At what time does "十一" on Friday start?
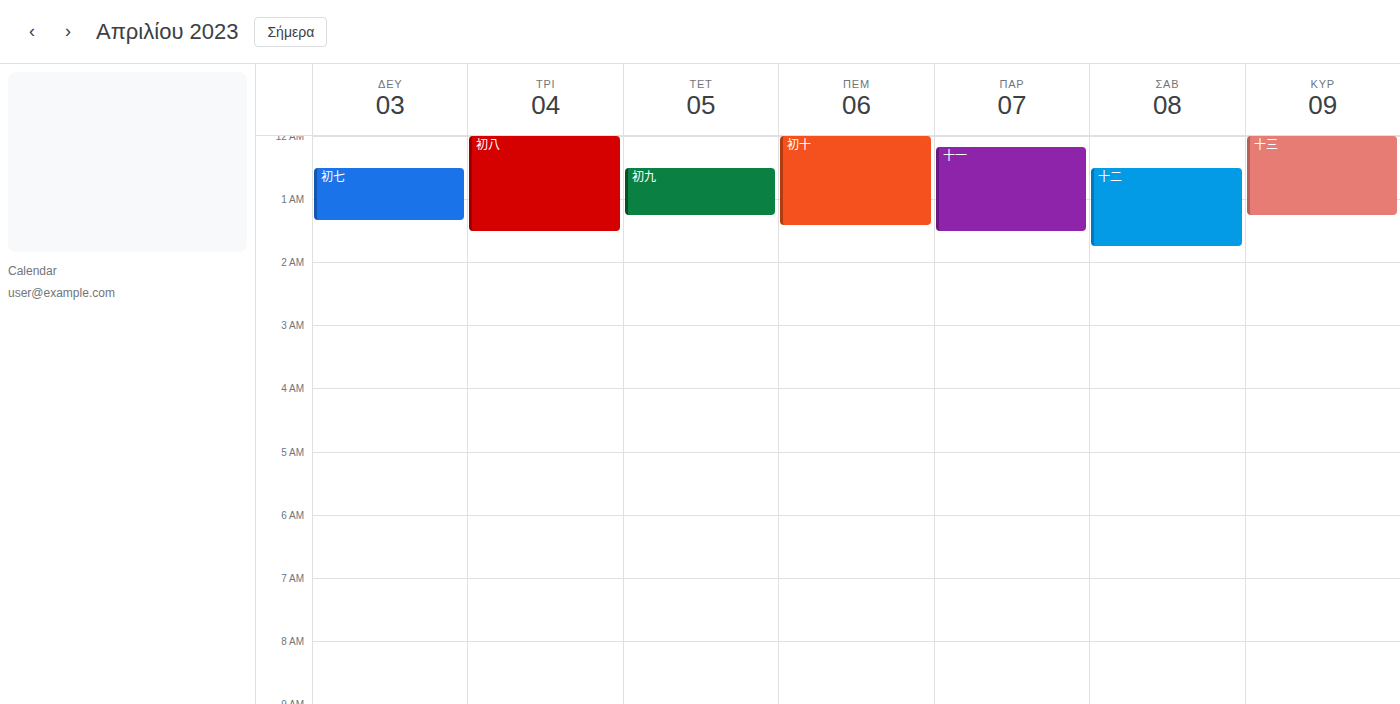
12:10 AM